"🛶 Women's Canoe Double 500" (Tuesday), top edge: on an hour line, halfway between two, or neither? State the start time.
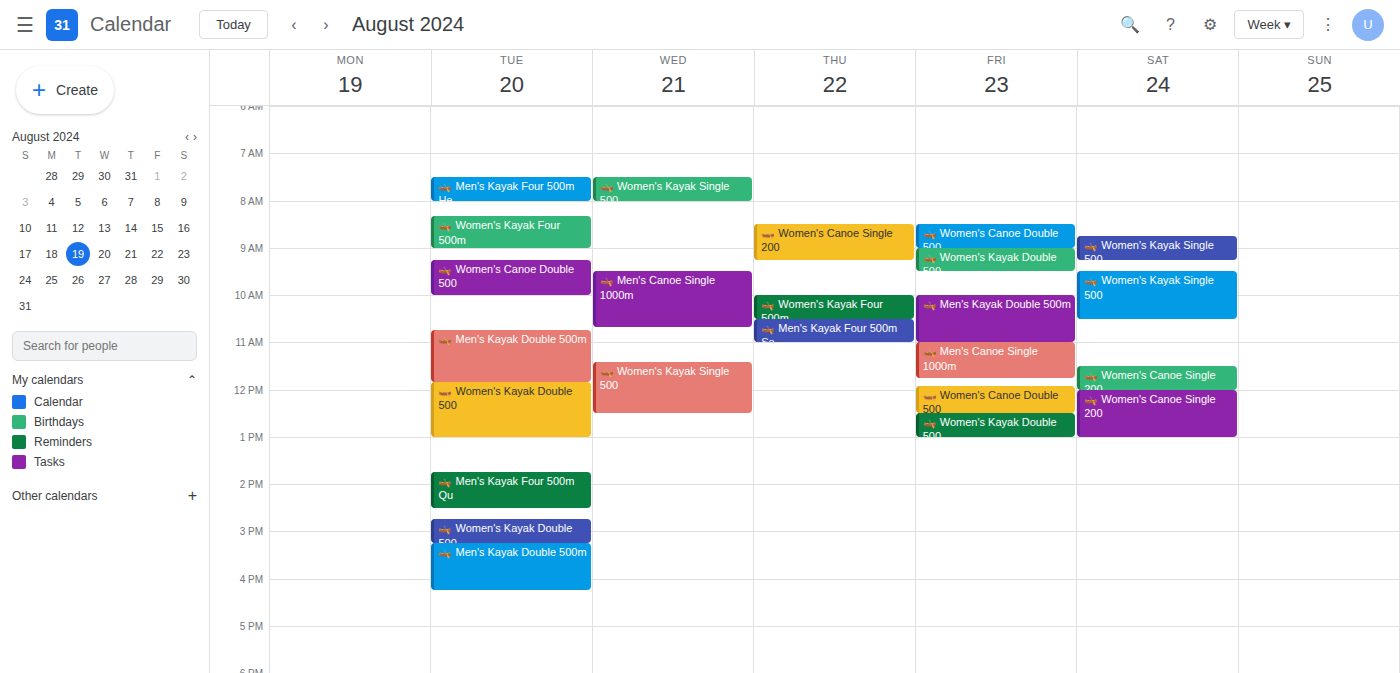
9:15 AM -- neither: a quarter of the way from the 9 AM line to the 10 AM line.